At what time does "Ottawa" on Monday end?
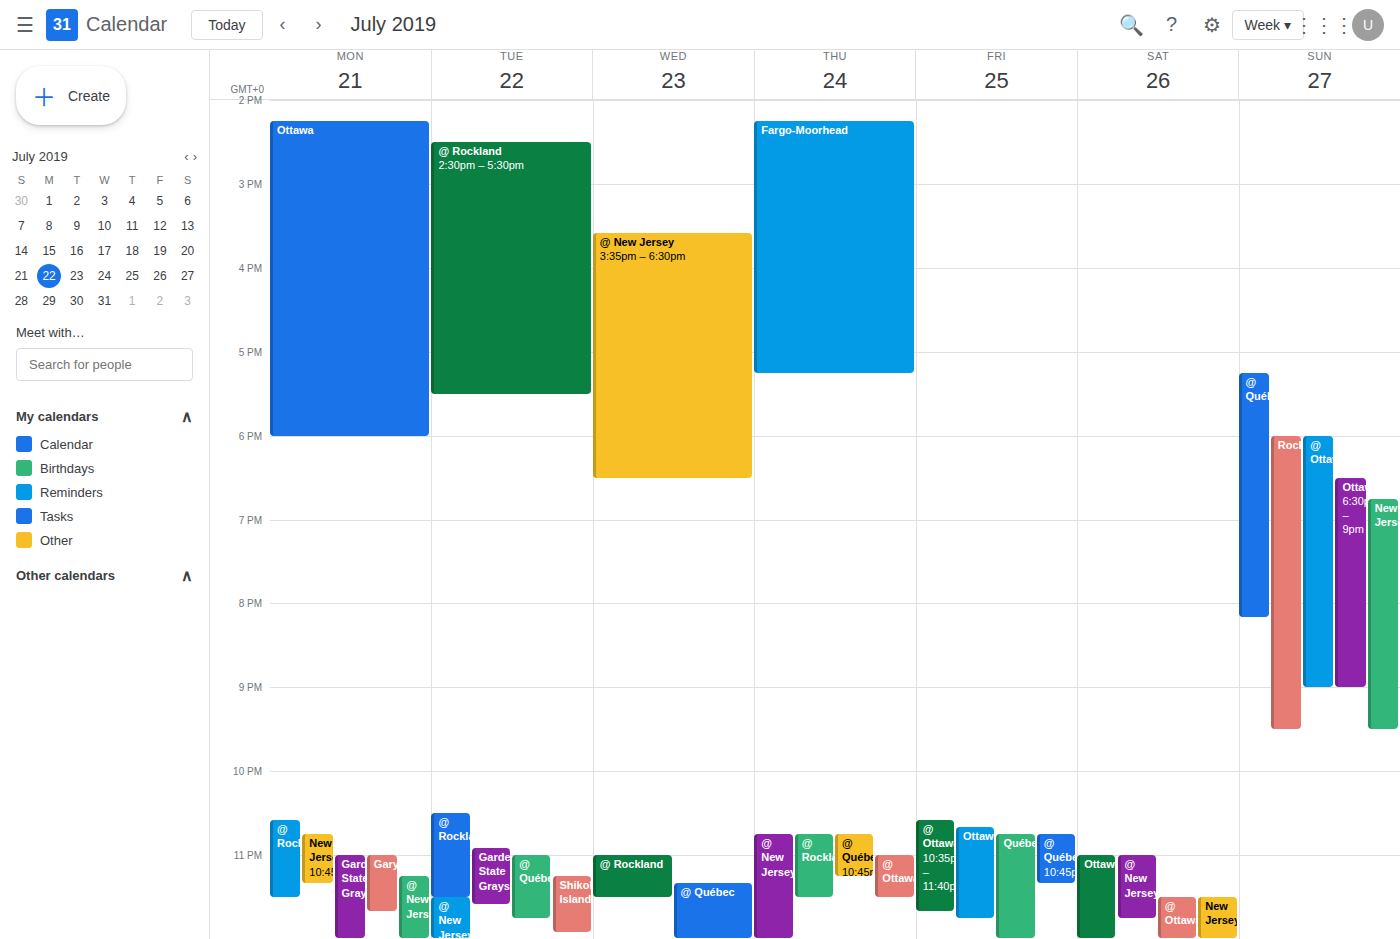
18:00